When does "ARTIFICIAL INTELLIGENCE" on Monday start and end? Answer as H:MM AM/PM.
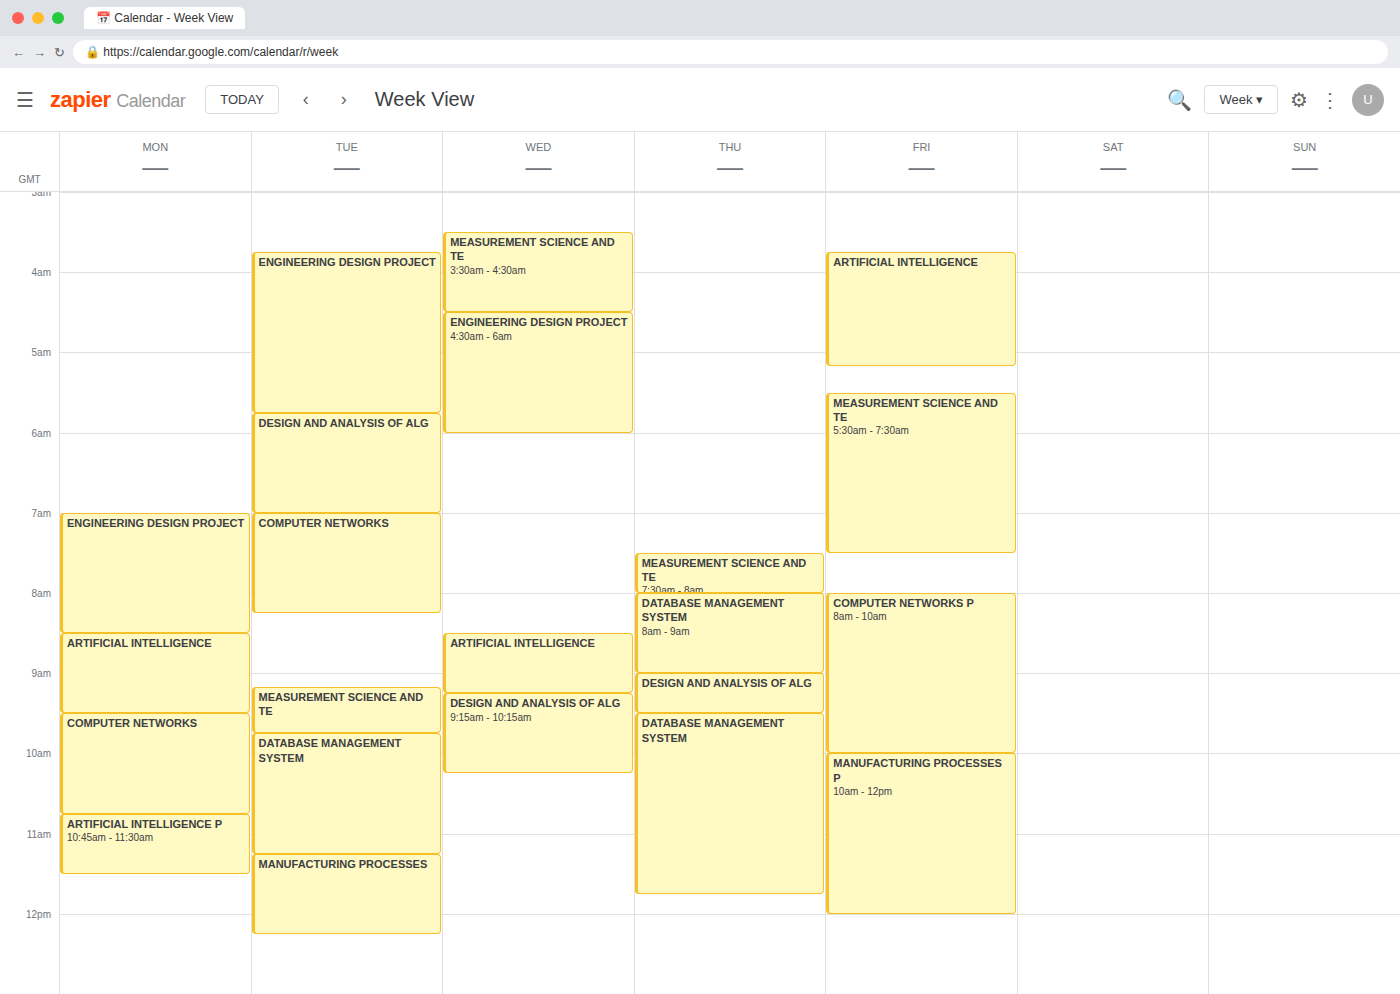
8:30 AM to 9:30 AM